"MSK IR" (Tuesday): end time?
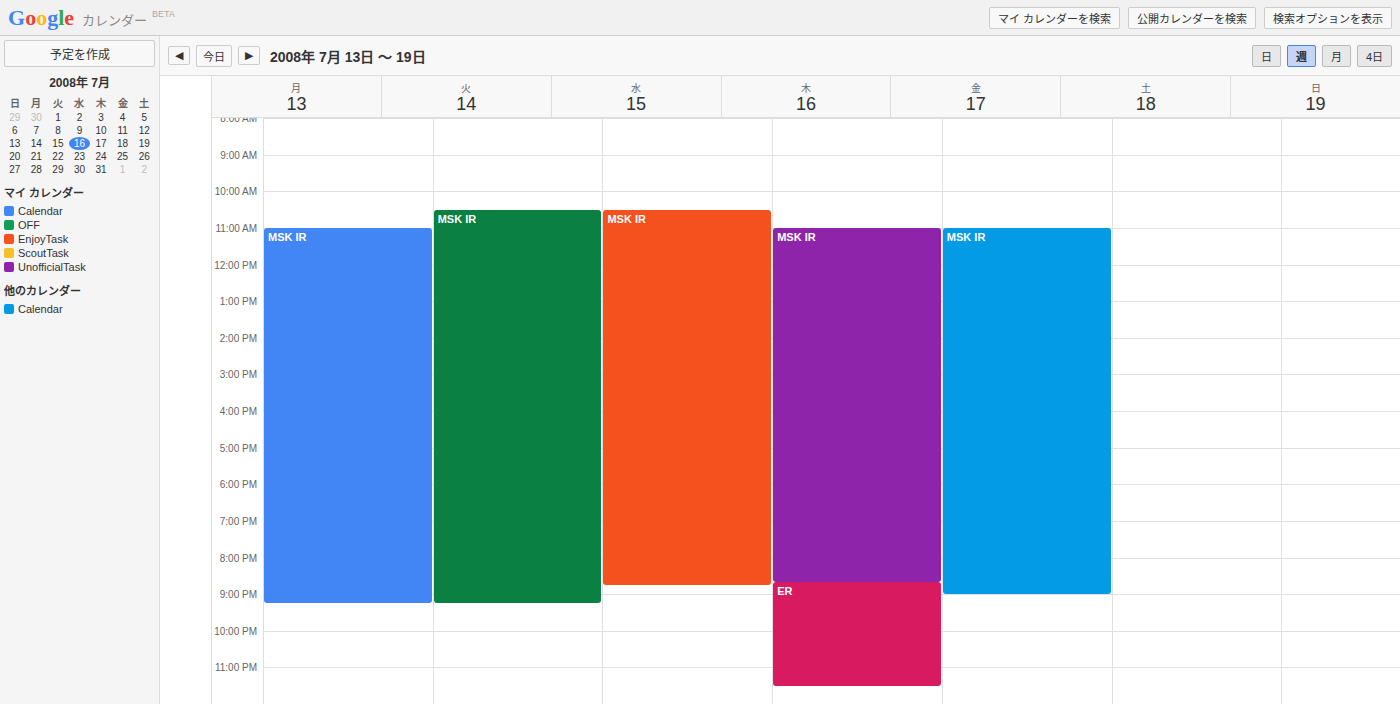
9:15 PM